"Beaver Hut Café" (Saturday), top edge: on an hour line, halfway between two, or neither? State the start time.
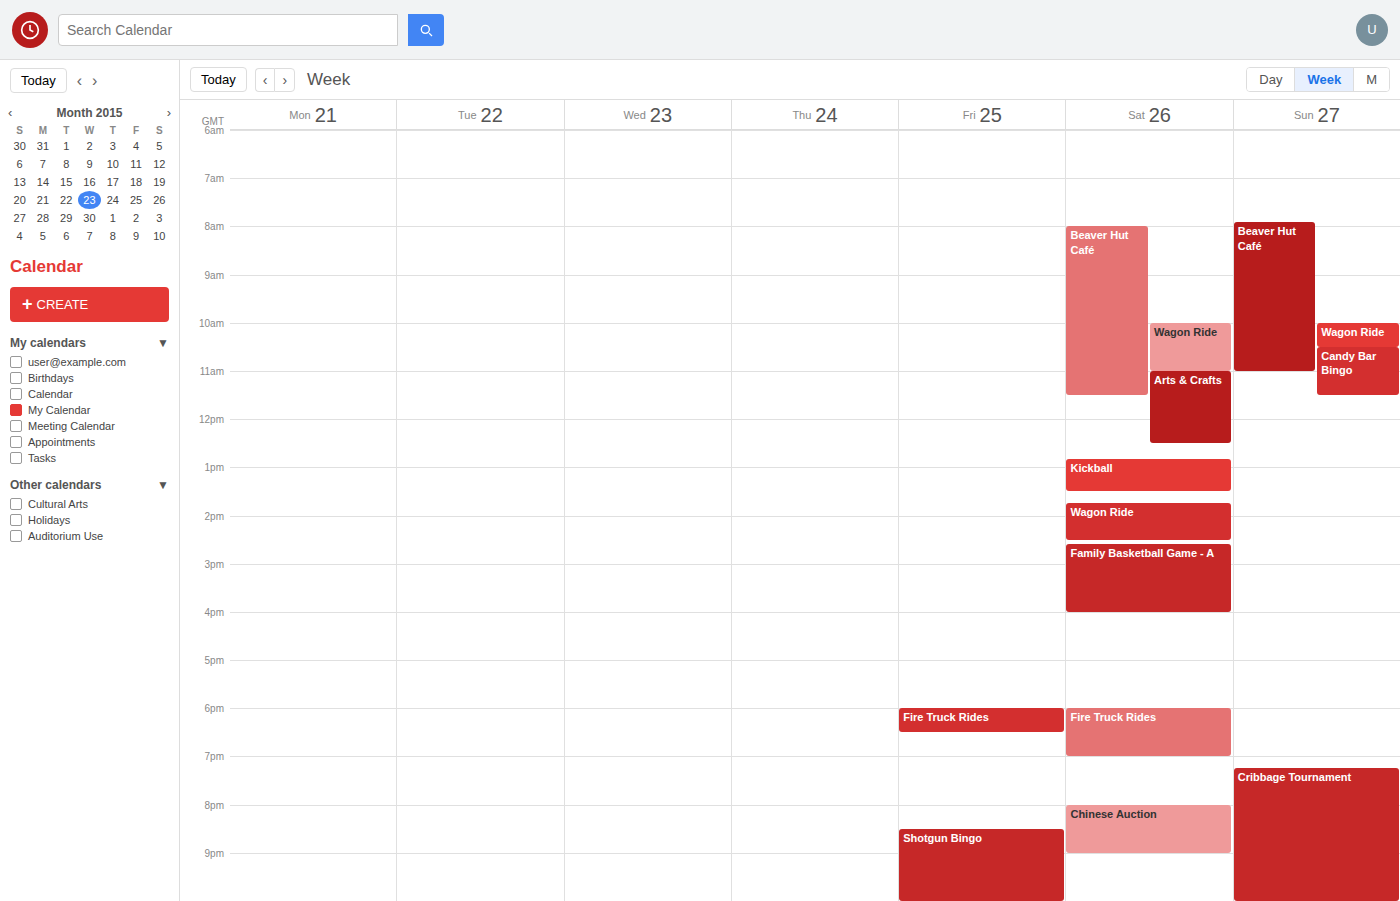
8:00 AM -- exactly on the 8 AM line.